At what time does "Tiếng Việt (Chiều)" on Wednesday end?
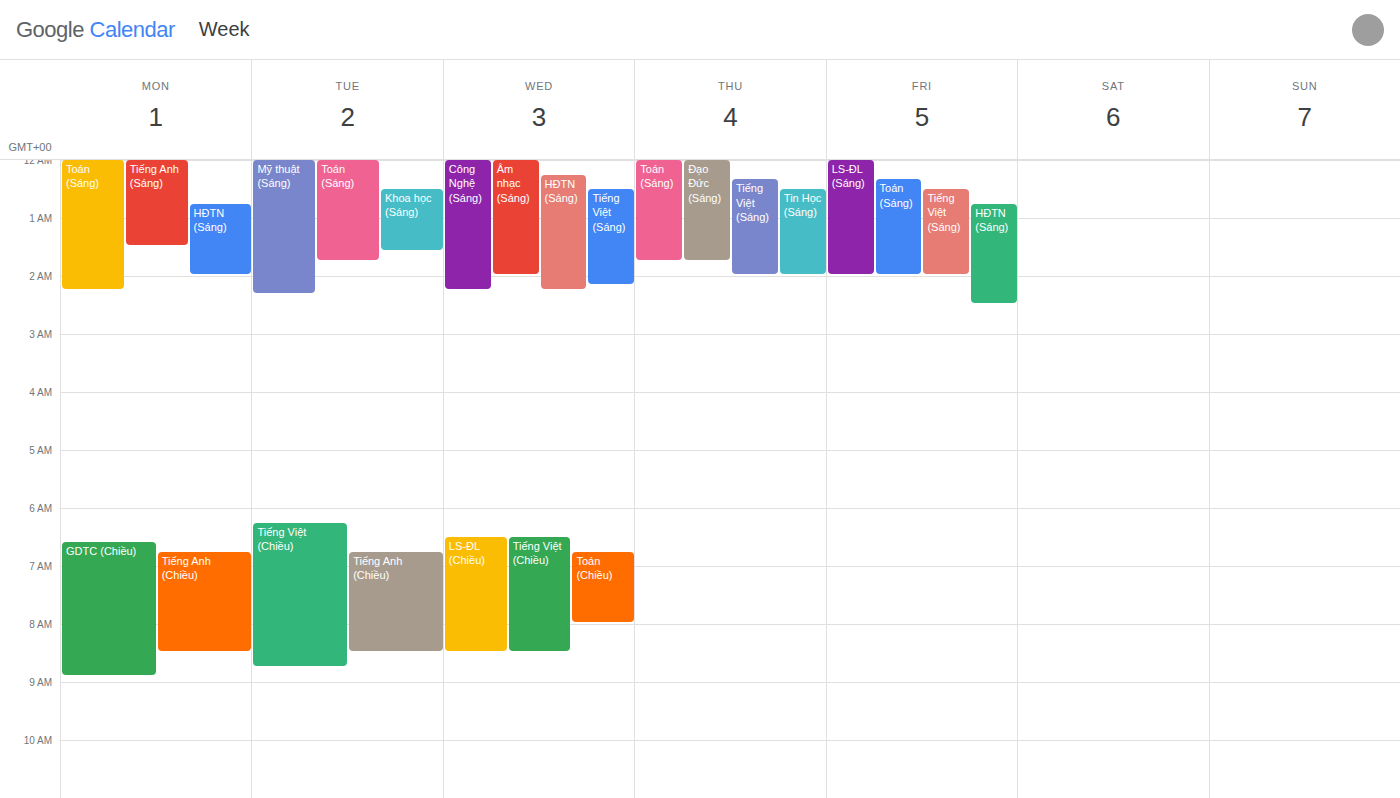
8:30 AM